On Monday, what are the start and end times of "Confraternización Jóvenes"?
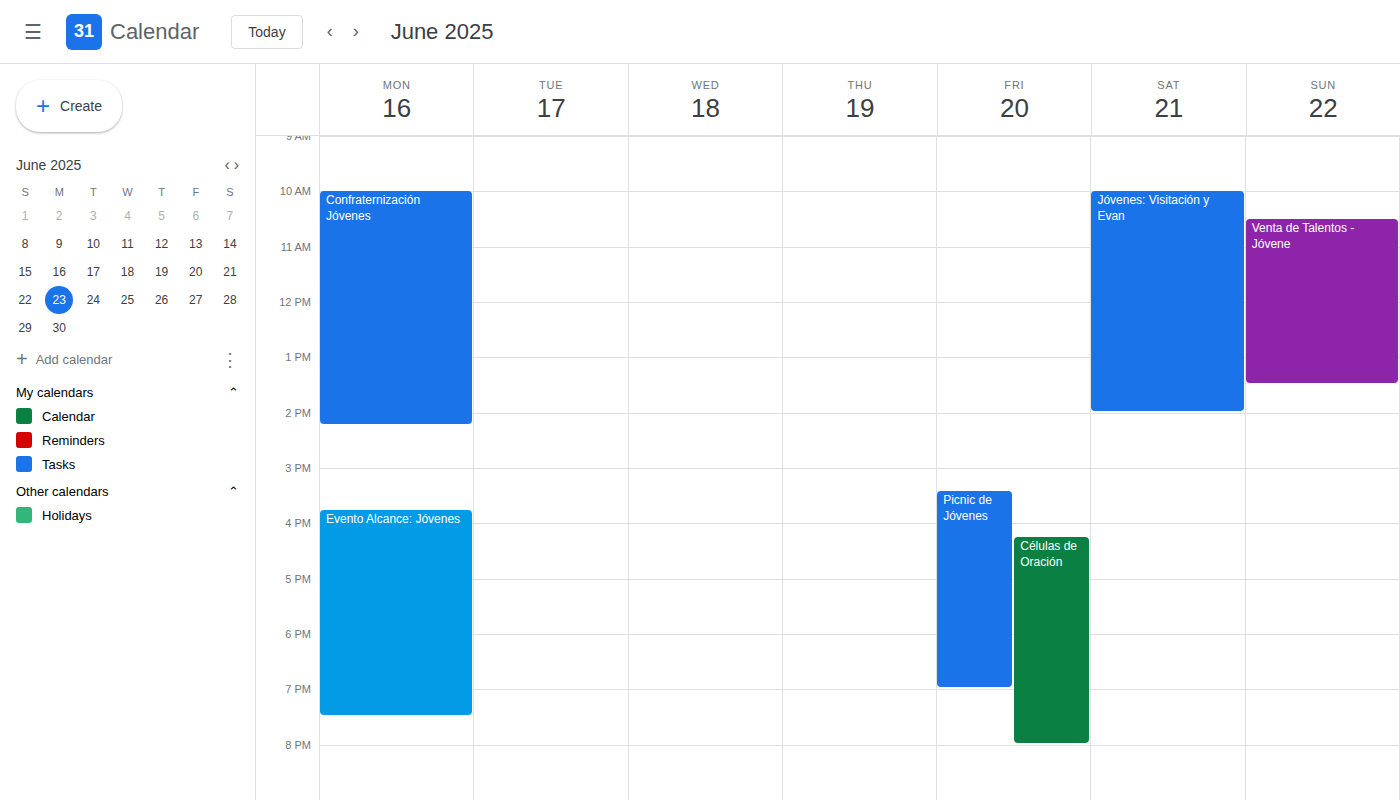
10:00 AM to 2:15 PM